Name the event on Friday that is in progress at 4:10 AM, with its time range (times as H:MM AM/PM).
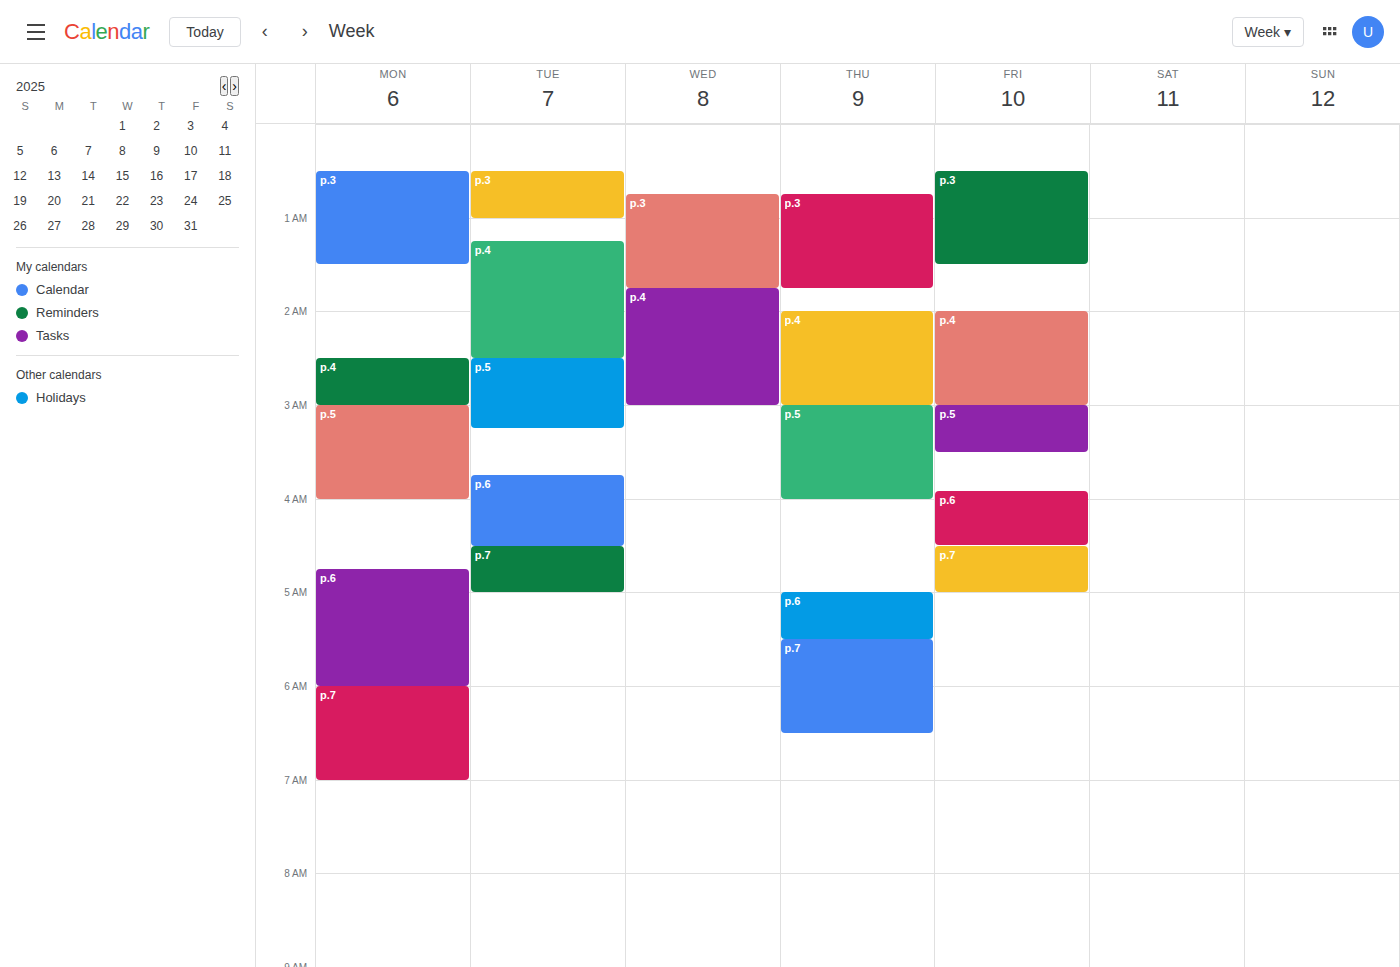
"p.6", 3:55 AM to 4:30 AM